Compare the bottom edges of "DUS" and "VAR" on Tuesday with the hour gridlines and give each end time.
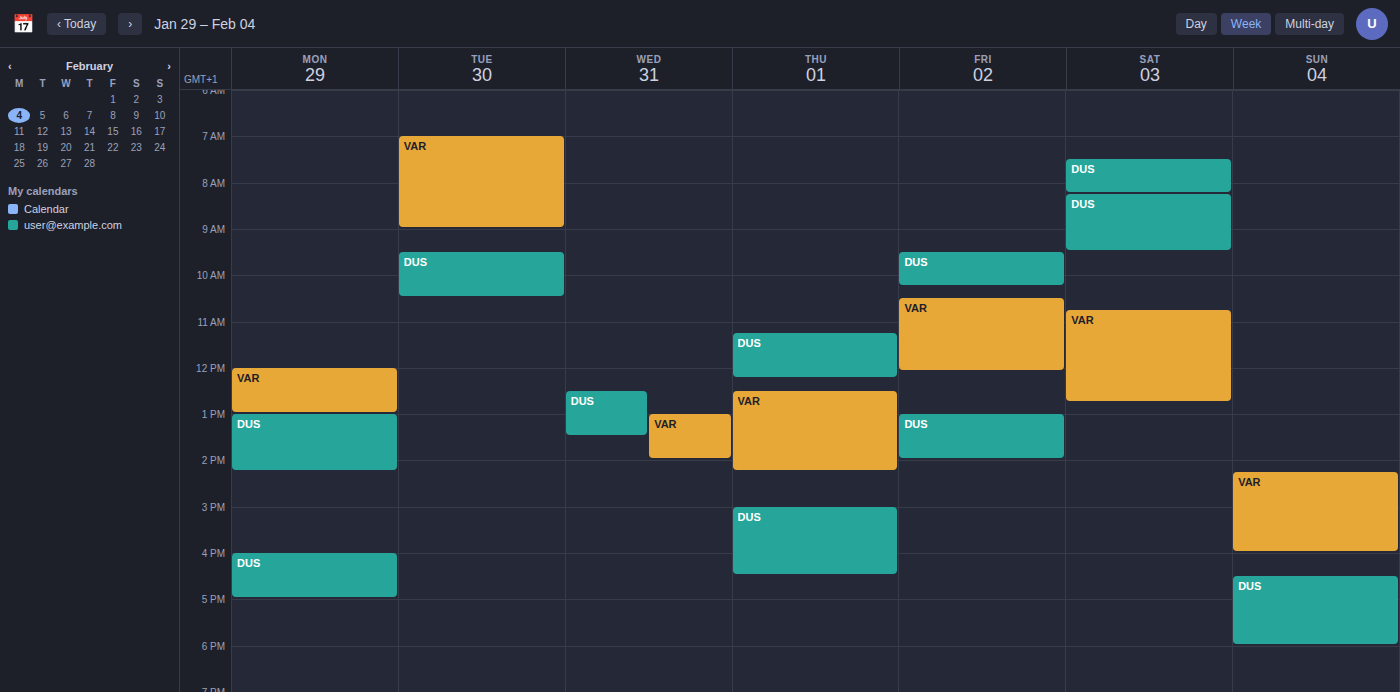
"DUS": 10:30, halfway between the 10:00 and 11:00 lines. "VAR": 09:00, exactly on the 09:00 line.